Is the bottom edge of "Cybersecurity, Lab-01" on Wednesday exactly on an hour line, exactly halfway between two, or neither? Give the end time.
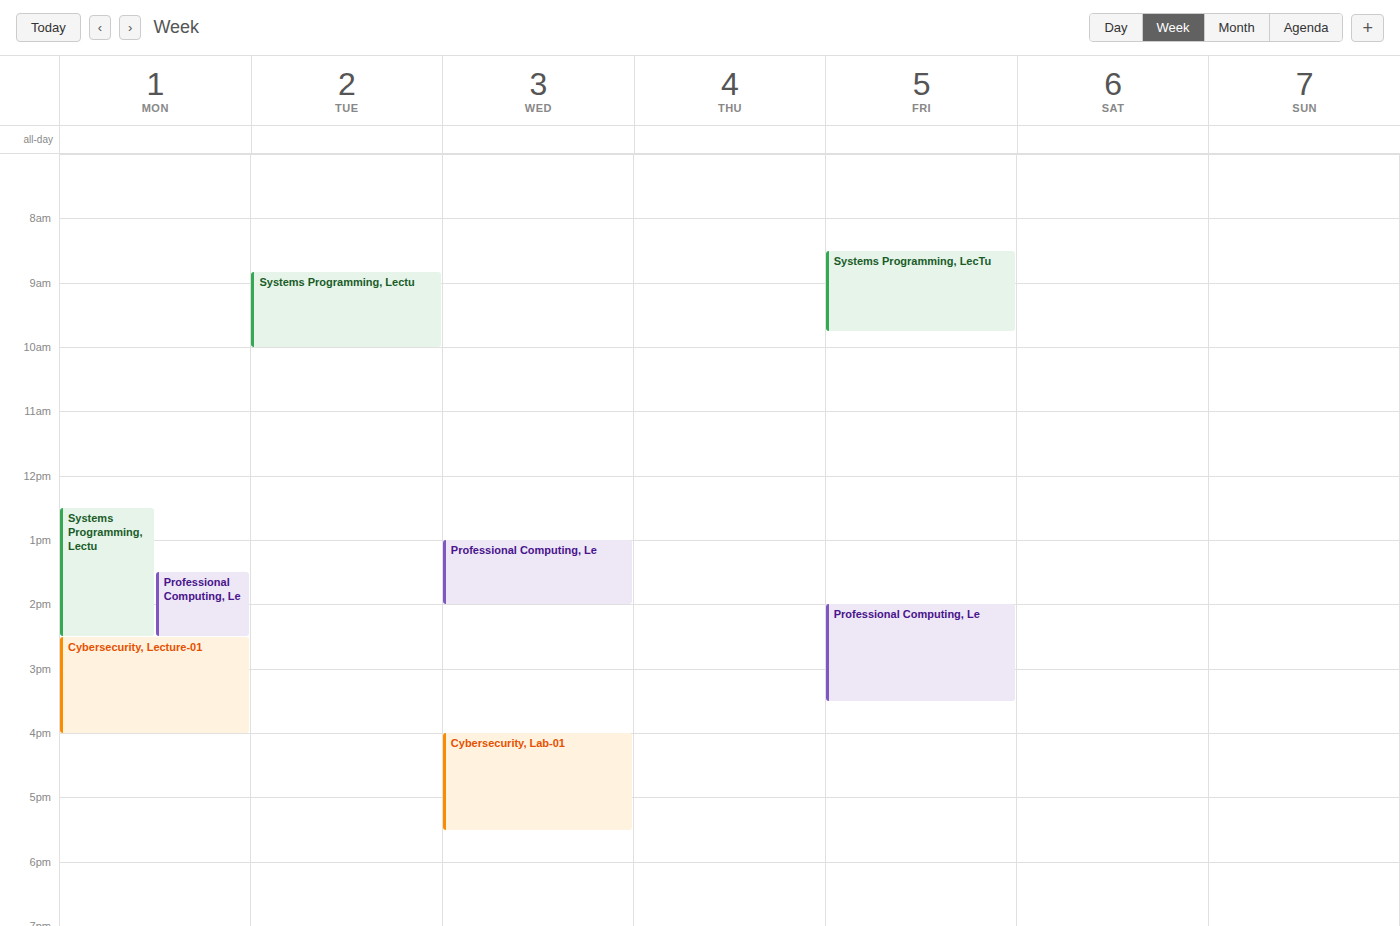
5:30 PM -- halfway between the 5 PM and 6 PM lines.